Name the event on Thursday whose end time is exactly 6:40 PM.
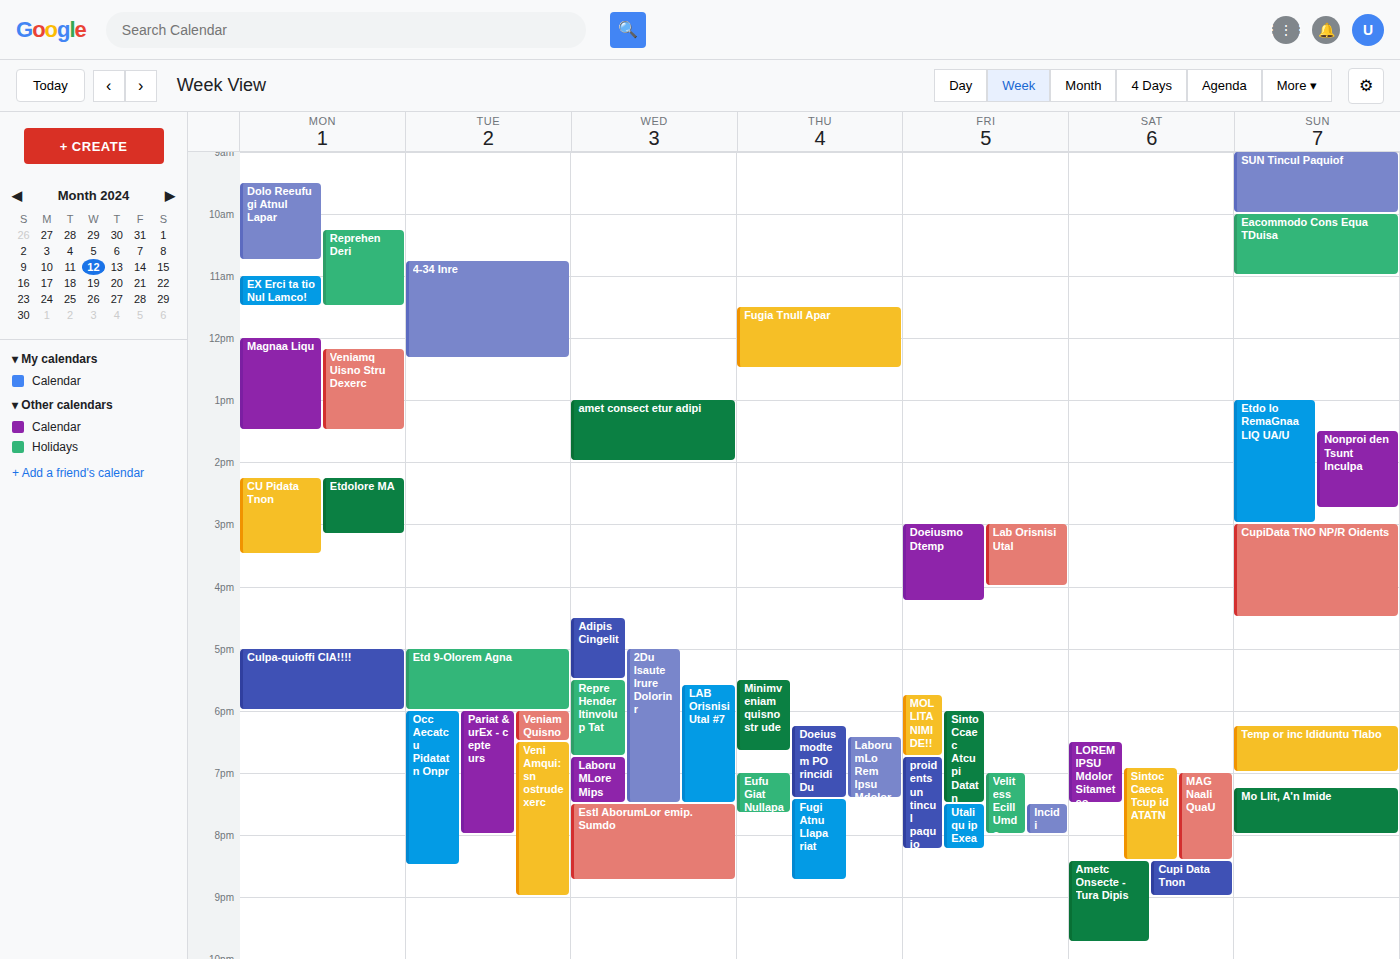
"Minimveniam quisno str ude"